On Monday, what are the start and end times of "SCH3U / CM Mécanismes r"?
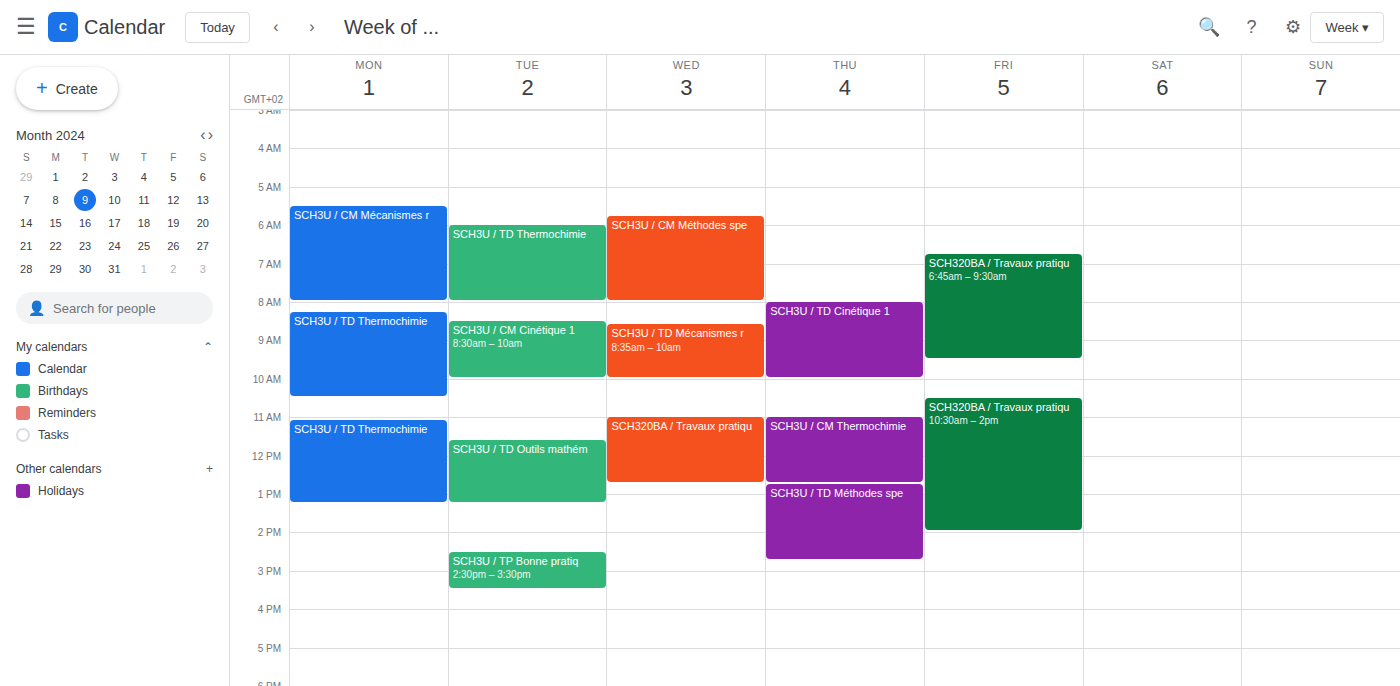
5:30 AM to 8:00 AM